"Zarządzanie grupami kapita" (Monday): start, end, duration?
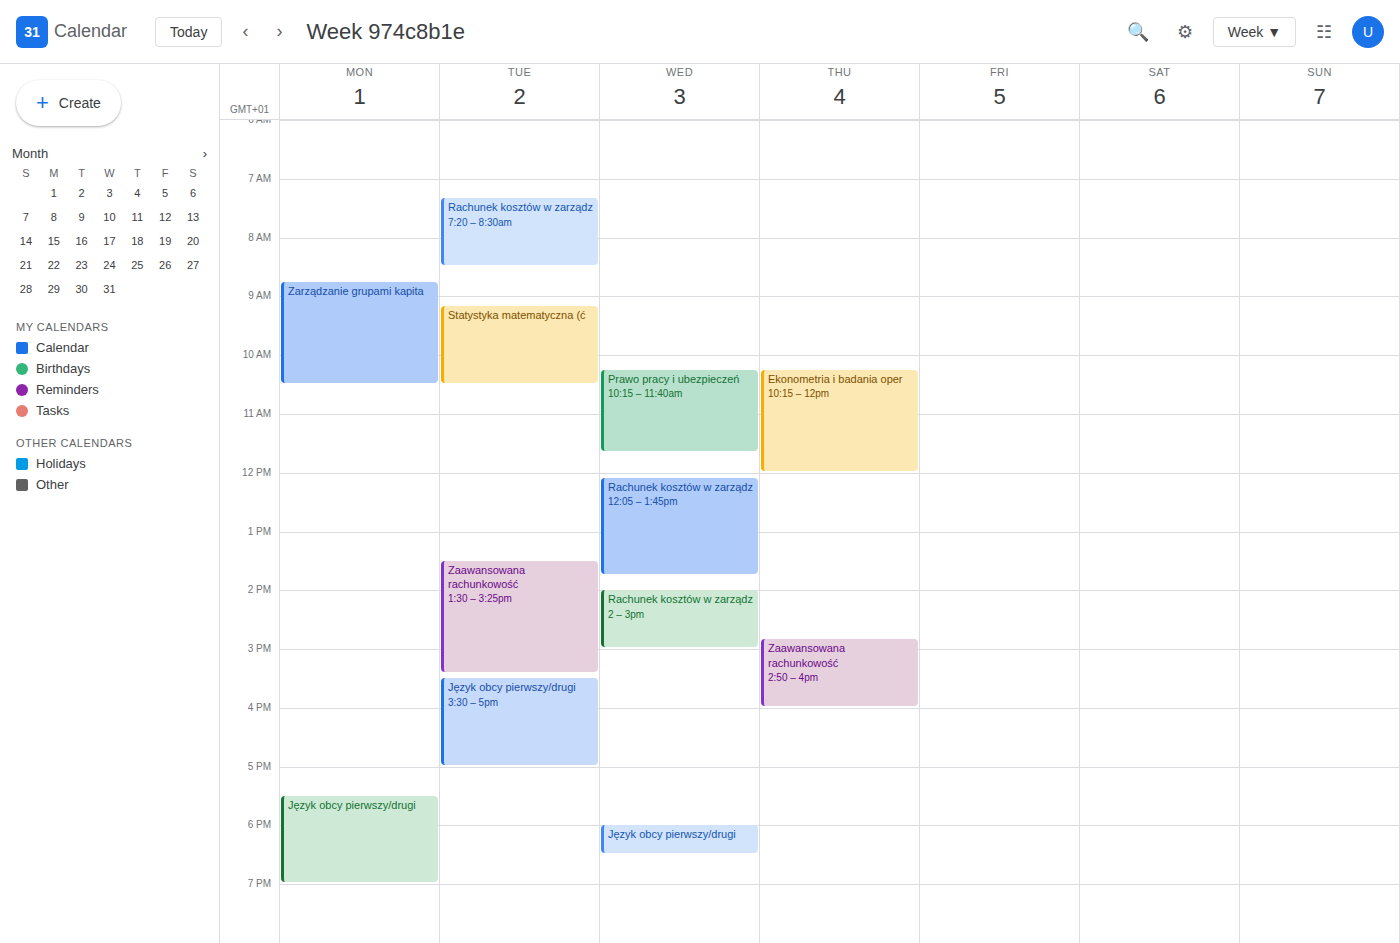
8:45 AM to 10:30 AM, 1 hour 45 minutes